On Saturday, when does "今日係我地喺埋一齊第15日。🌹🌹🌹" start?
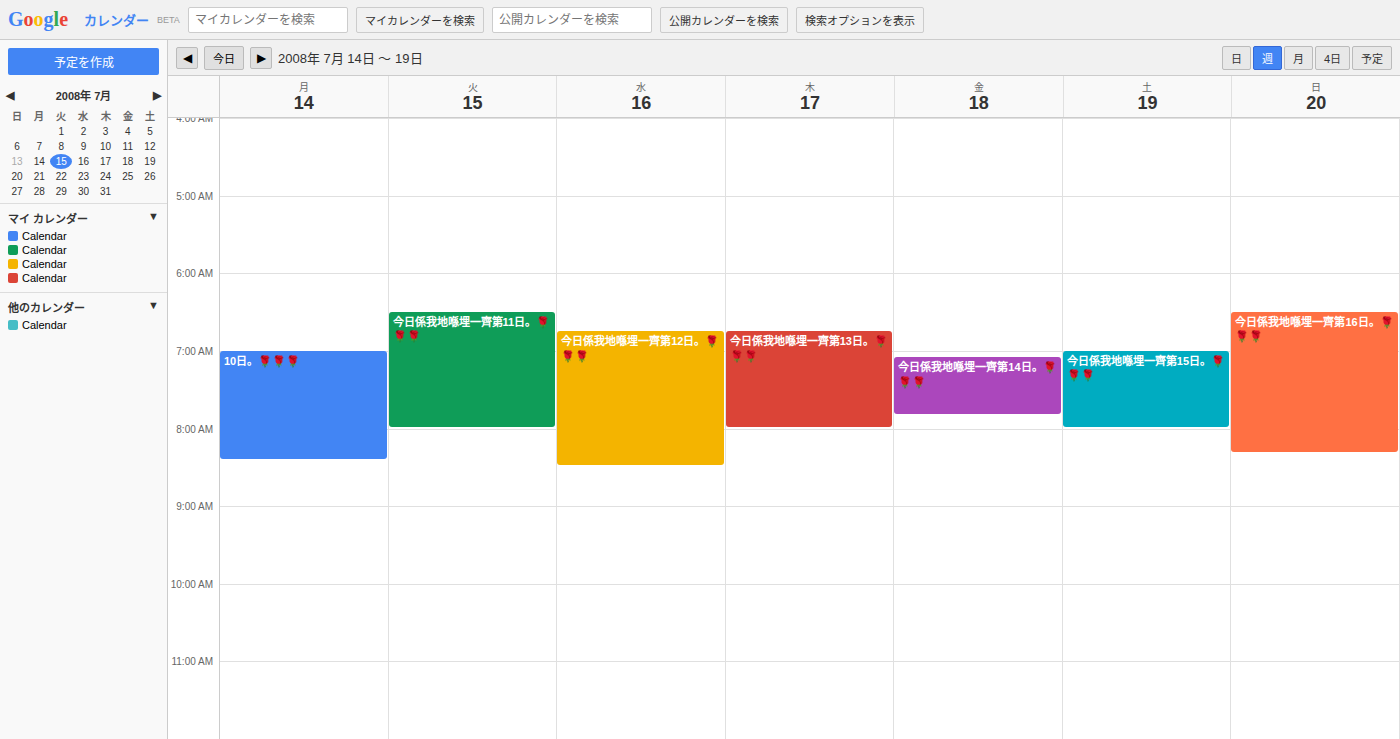
7:00 AM